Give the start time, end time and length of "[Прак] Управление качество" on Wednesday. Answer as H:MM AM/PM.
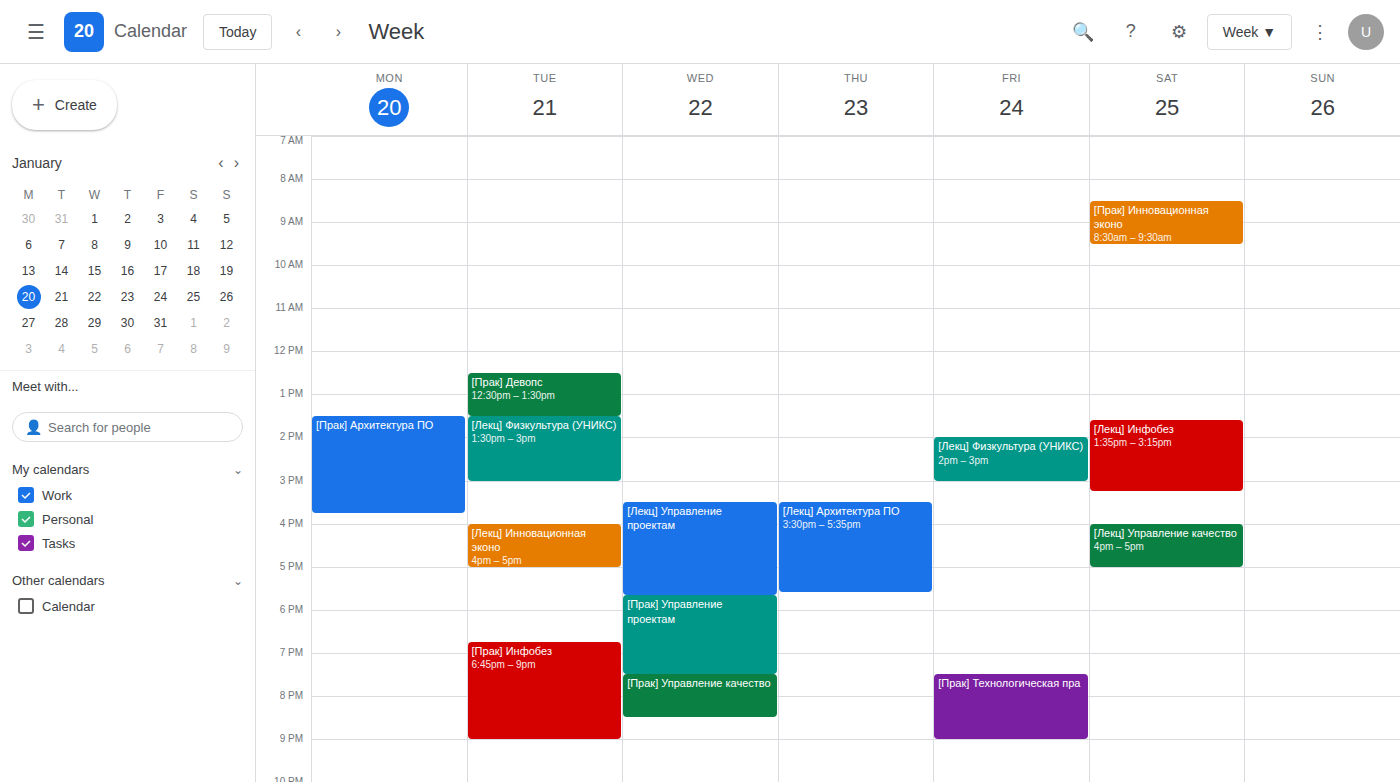
7:30 PM to 8:30 PM, 1 hour